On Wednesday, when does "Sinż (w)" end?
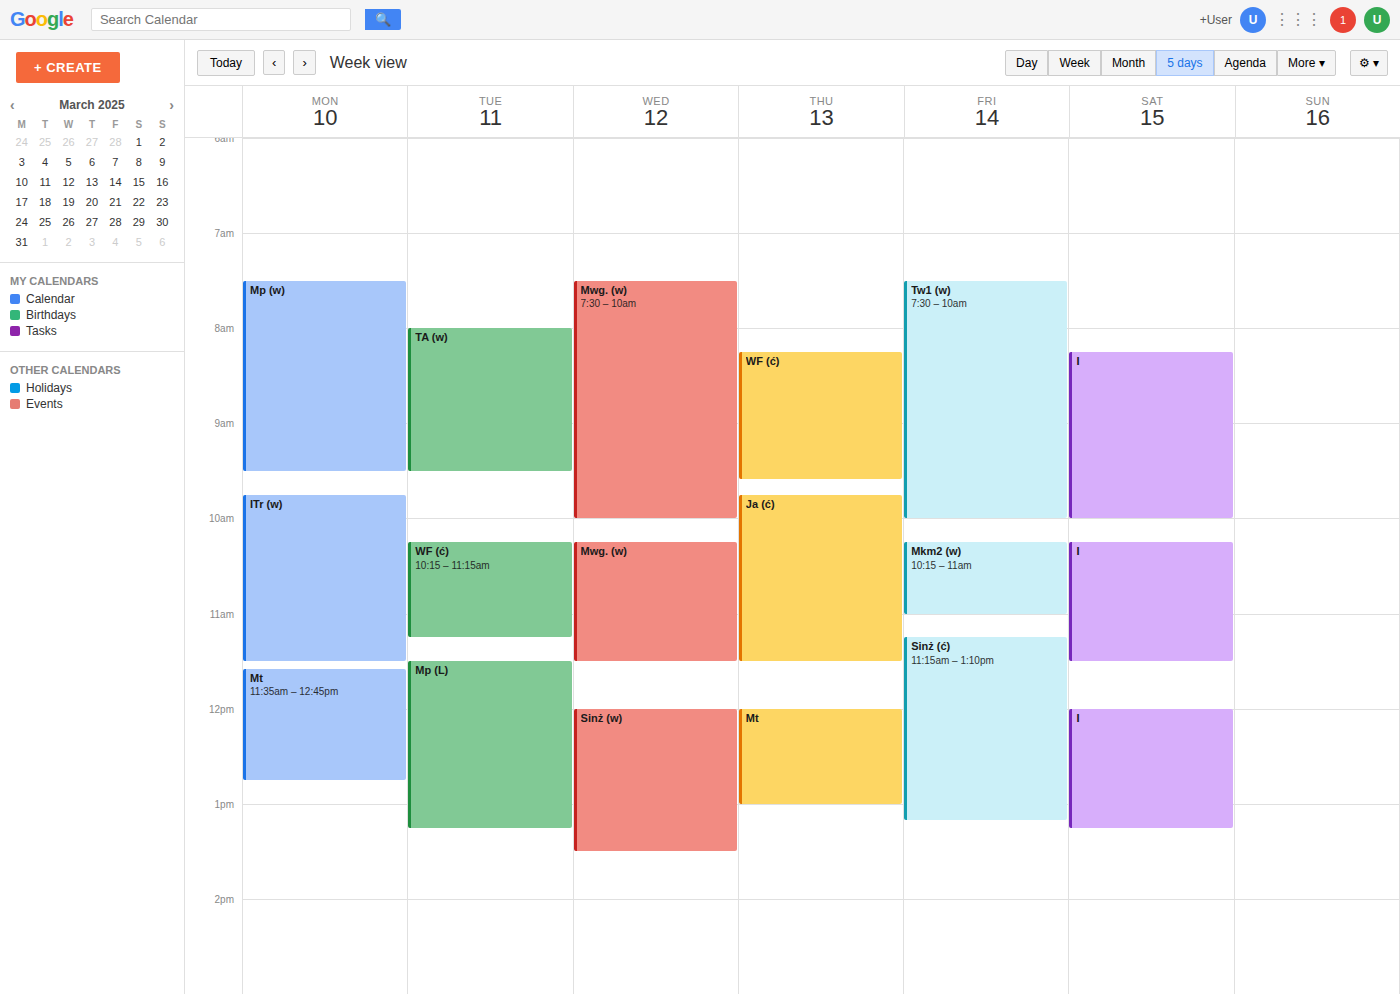
1:30 PM